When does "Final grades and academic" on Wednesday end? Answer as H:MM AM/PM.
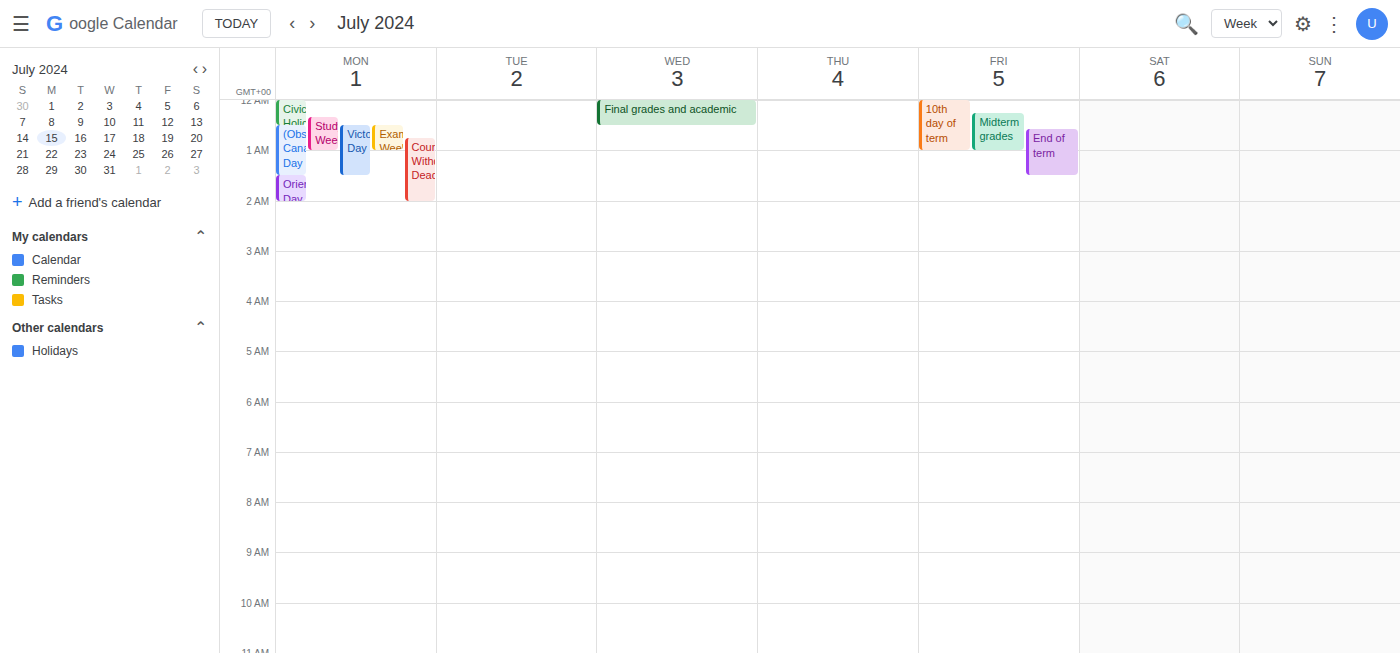
12:30 AM